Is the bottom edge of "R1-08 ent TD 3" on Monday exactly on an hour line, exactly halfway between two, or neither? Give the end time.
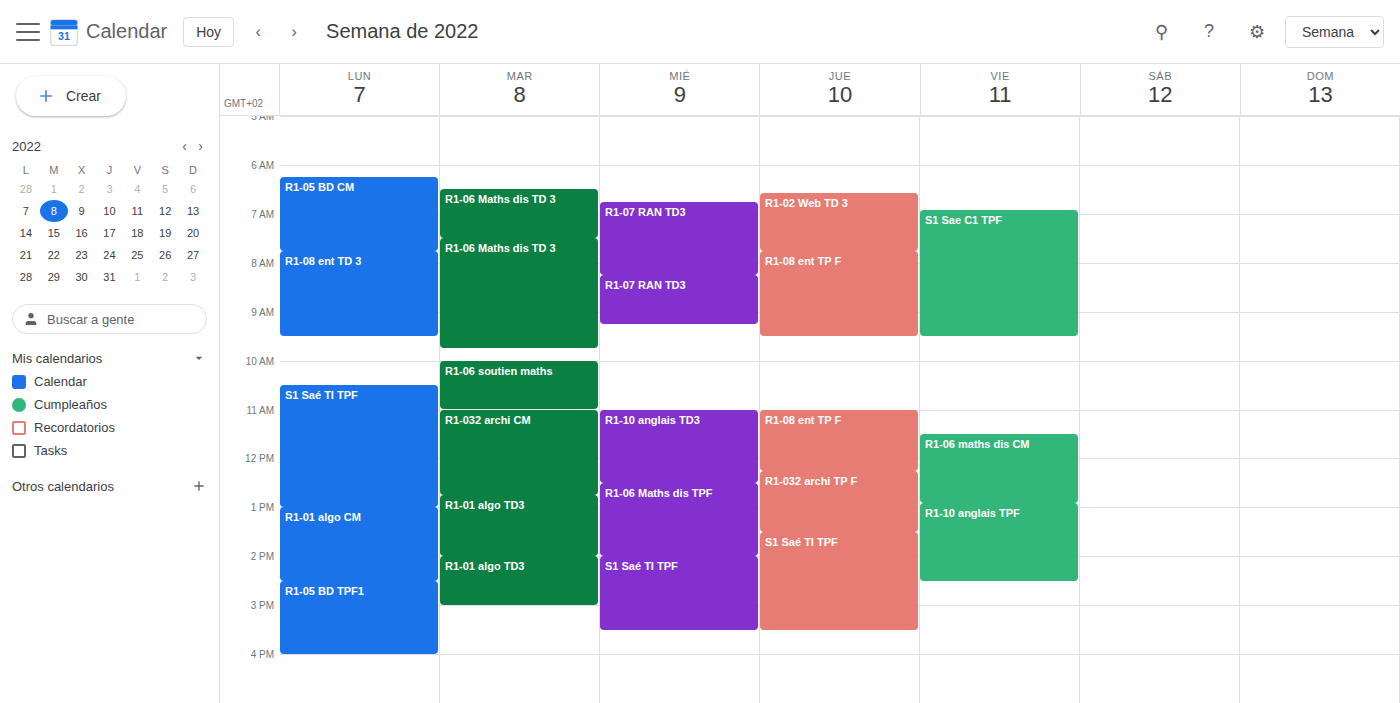
09:30 -- halfway between the 09:00 and 10:00 lines.